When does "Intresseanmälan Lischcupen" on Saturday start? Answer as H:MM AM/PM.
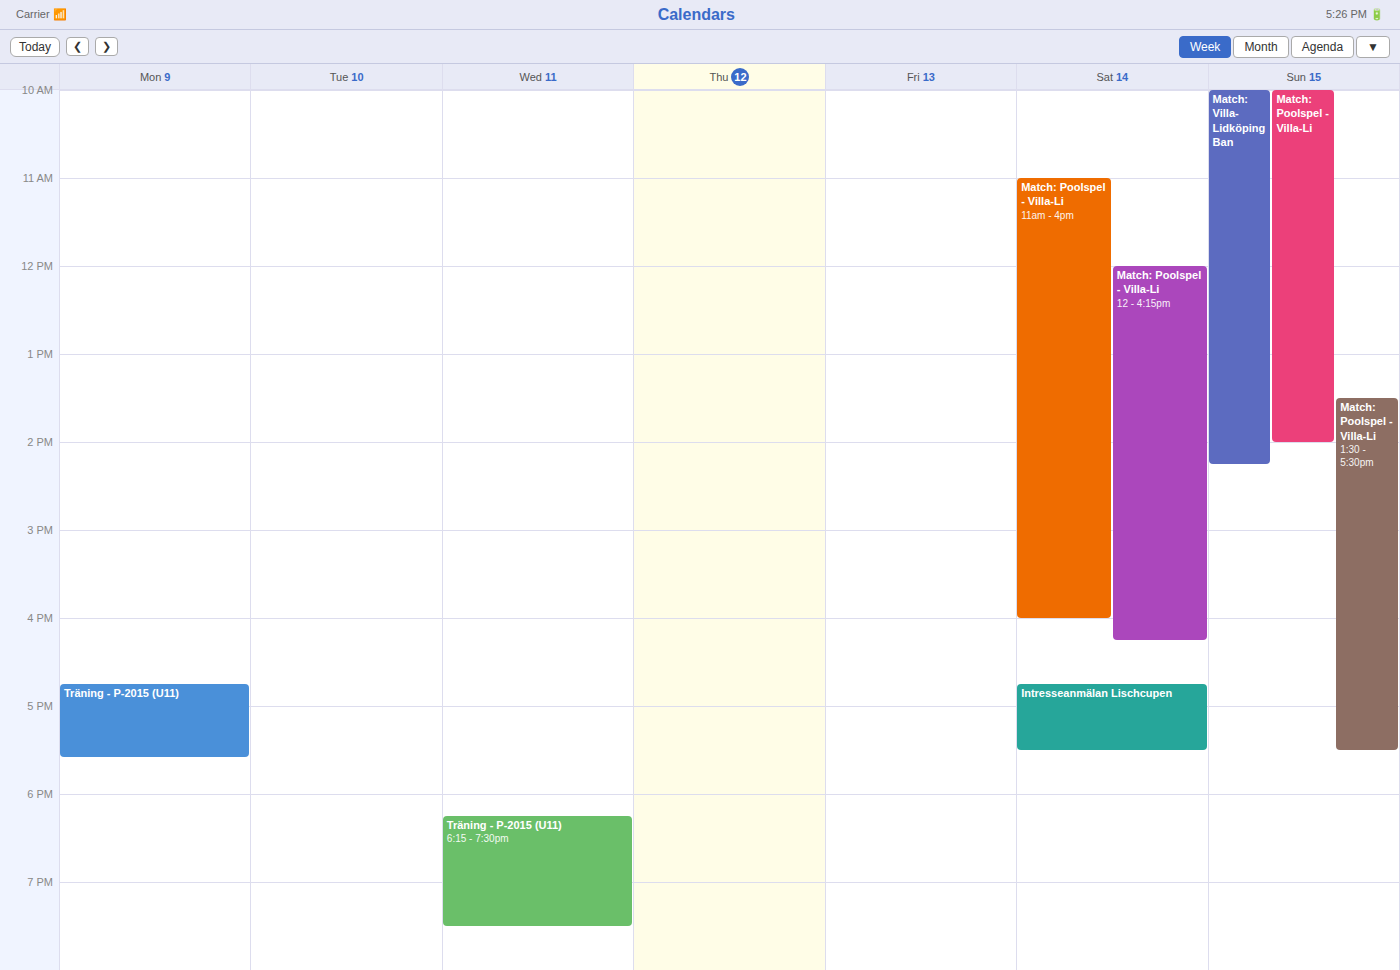
4:45 PM